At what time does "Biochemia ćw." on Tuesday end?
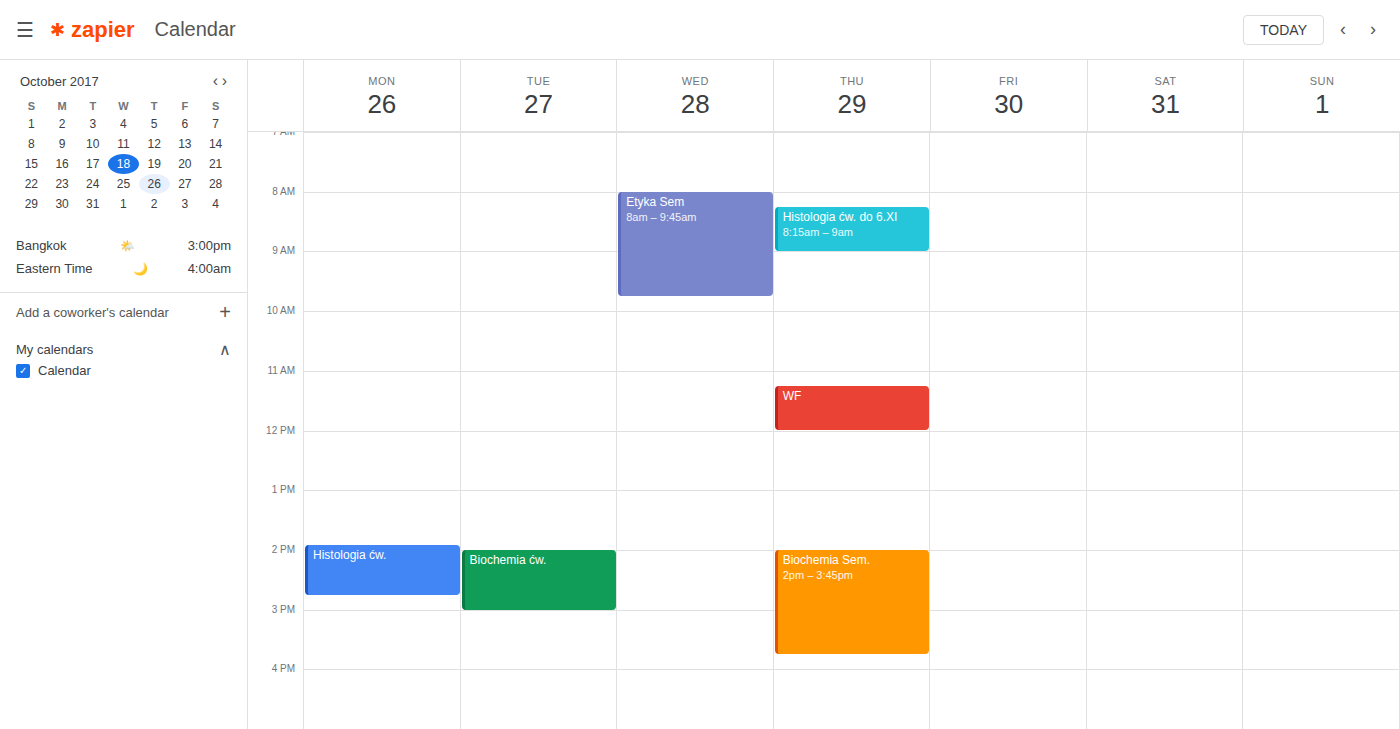
15:00